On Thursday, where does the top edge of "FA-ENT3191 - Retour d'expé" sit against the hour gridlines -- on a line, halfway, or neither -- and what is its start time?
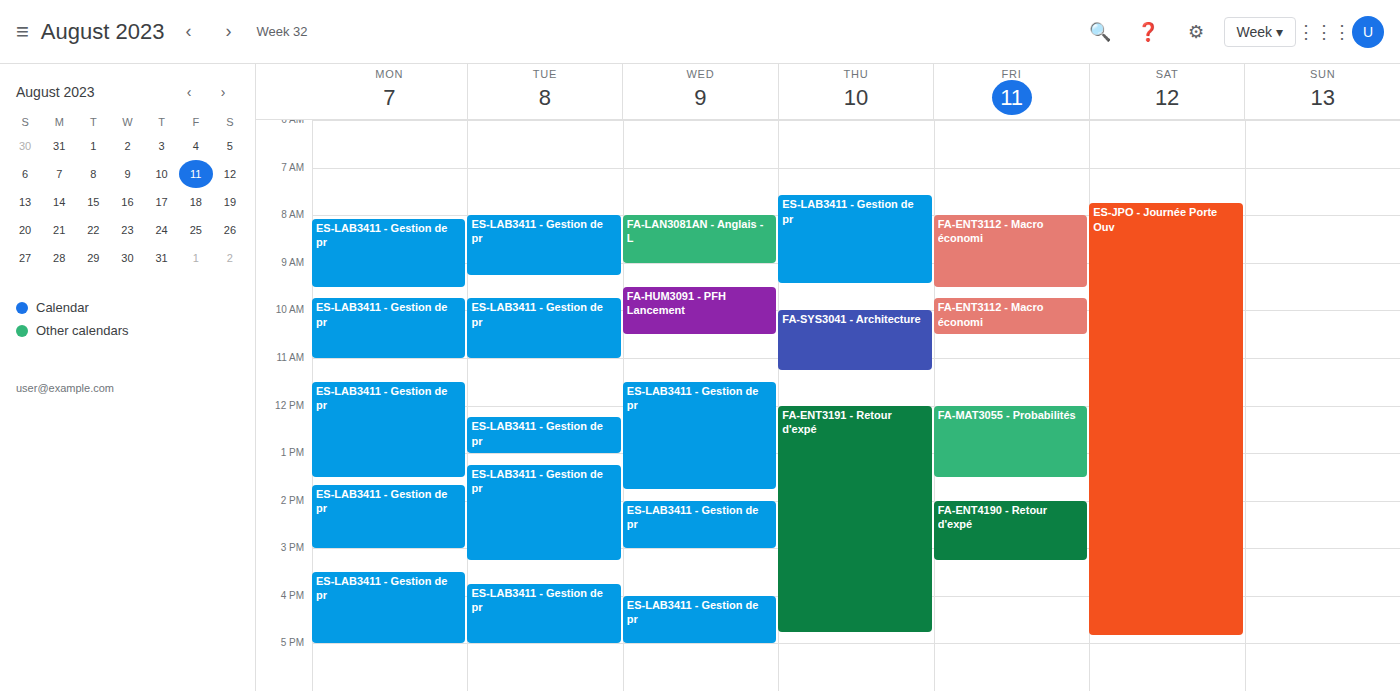
12:00 PM -- exactly on the 12 PM line.